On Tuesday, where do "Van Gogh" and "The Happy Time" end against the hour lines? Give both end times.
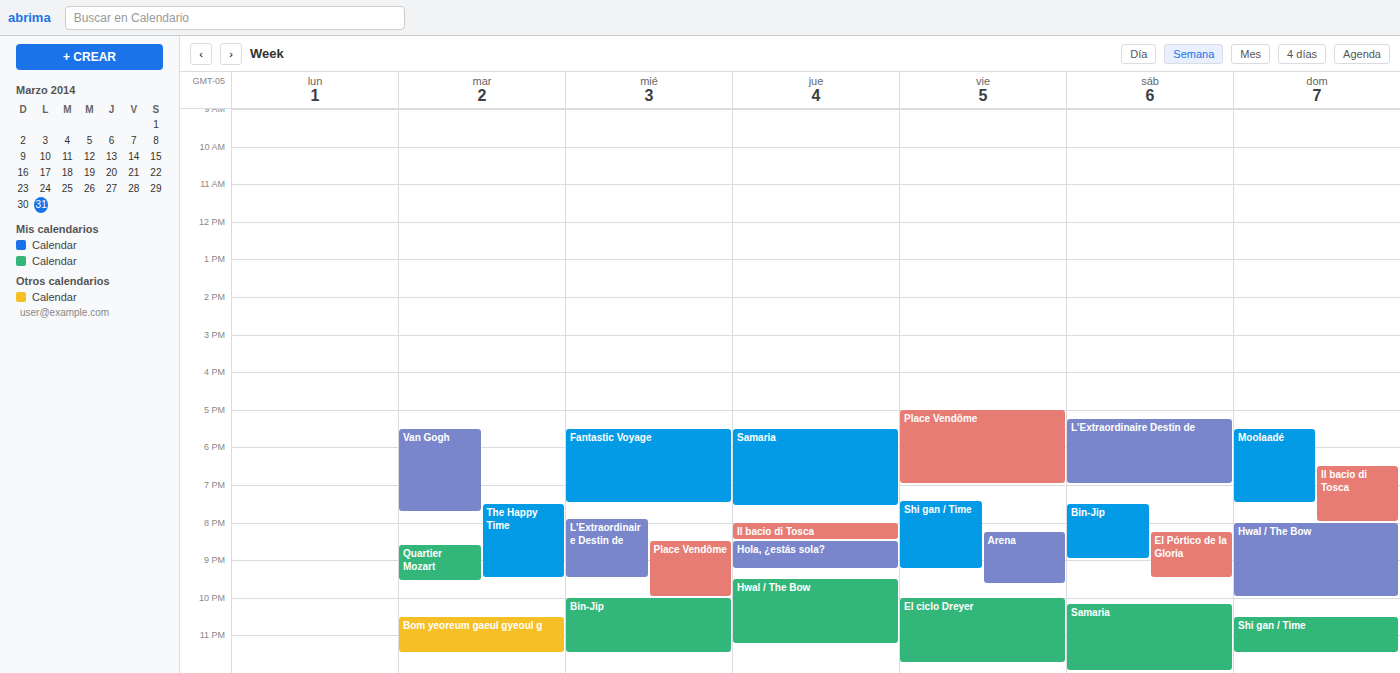
"Van Gogh": 19:45, neither: three quarters of the way from the 19:00 line to the 20:00 line. "The Happy Time": 21:30, halfway between the 21:00 and 22:00 lines.